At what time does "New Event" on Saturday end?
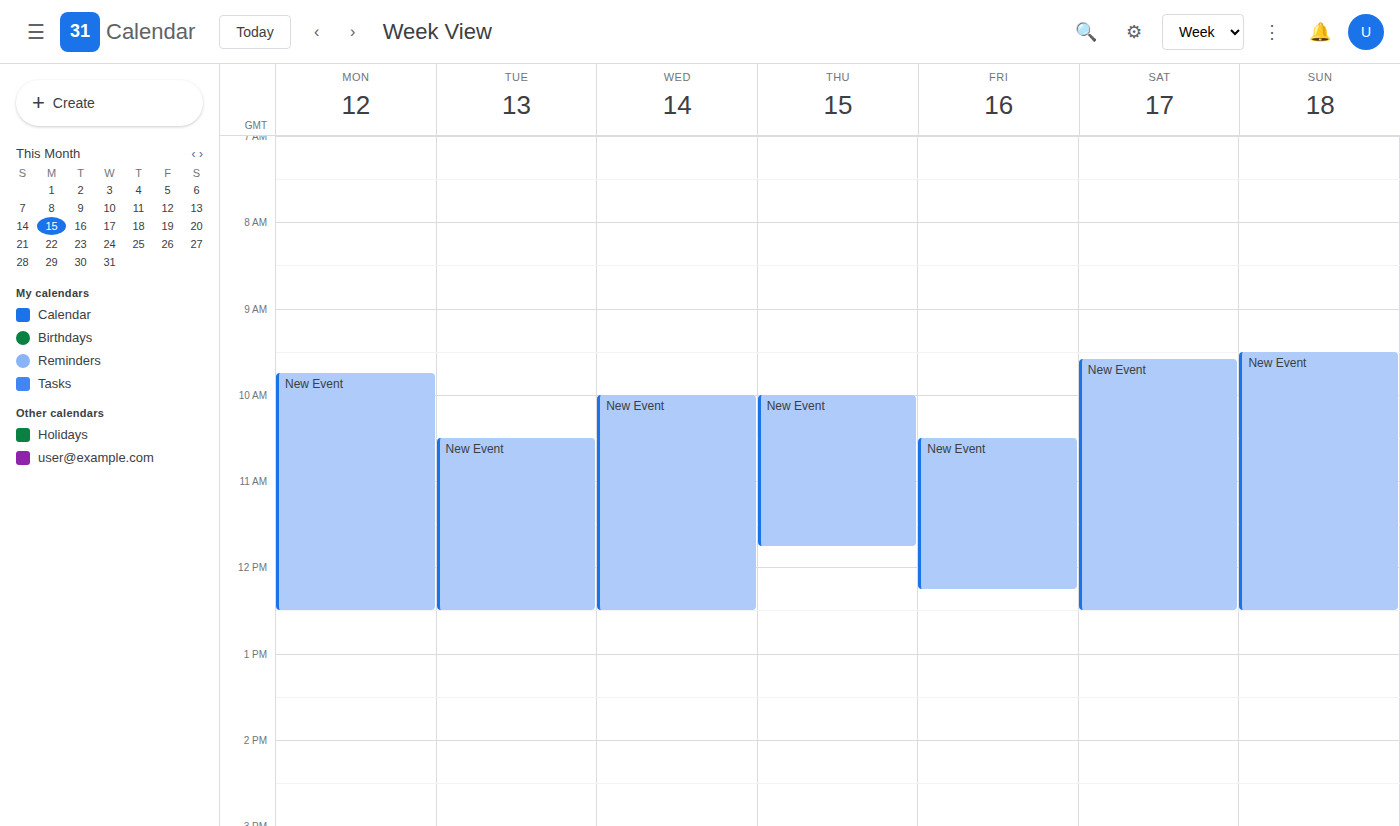
12:30